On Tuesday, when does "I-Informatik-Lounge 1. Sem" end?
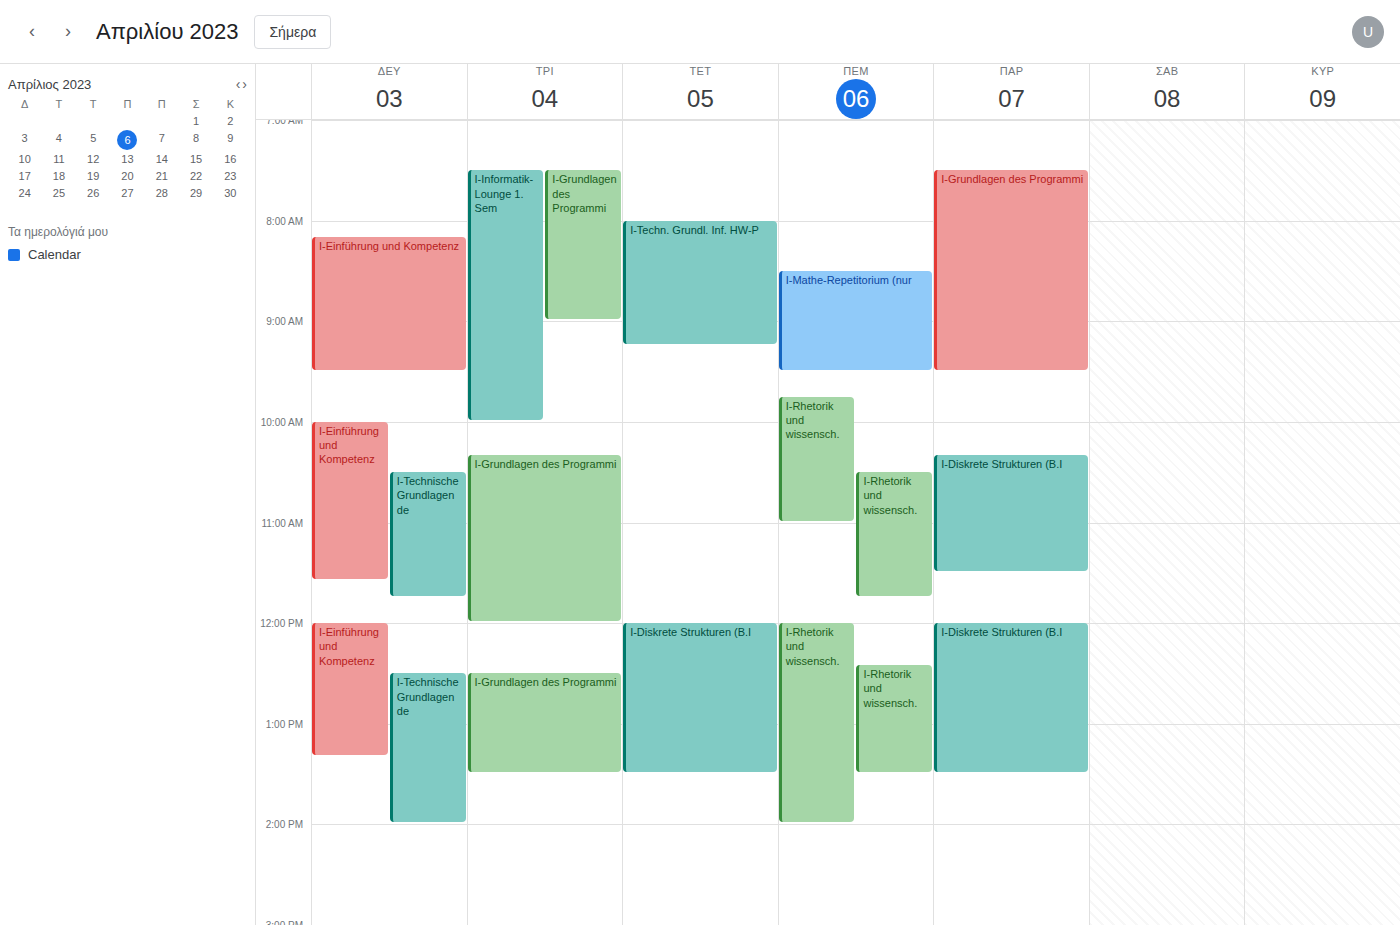
10:00